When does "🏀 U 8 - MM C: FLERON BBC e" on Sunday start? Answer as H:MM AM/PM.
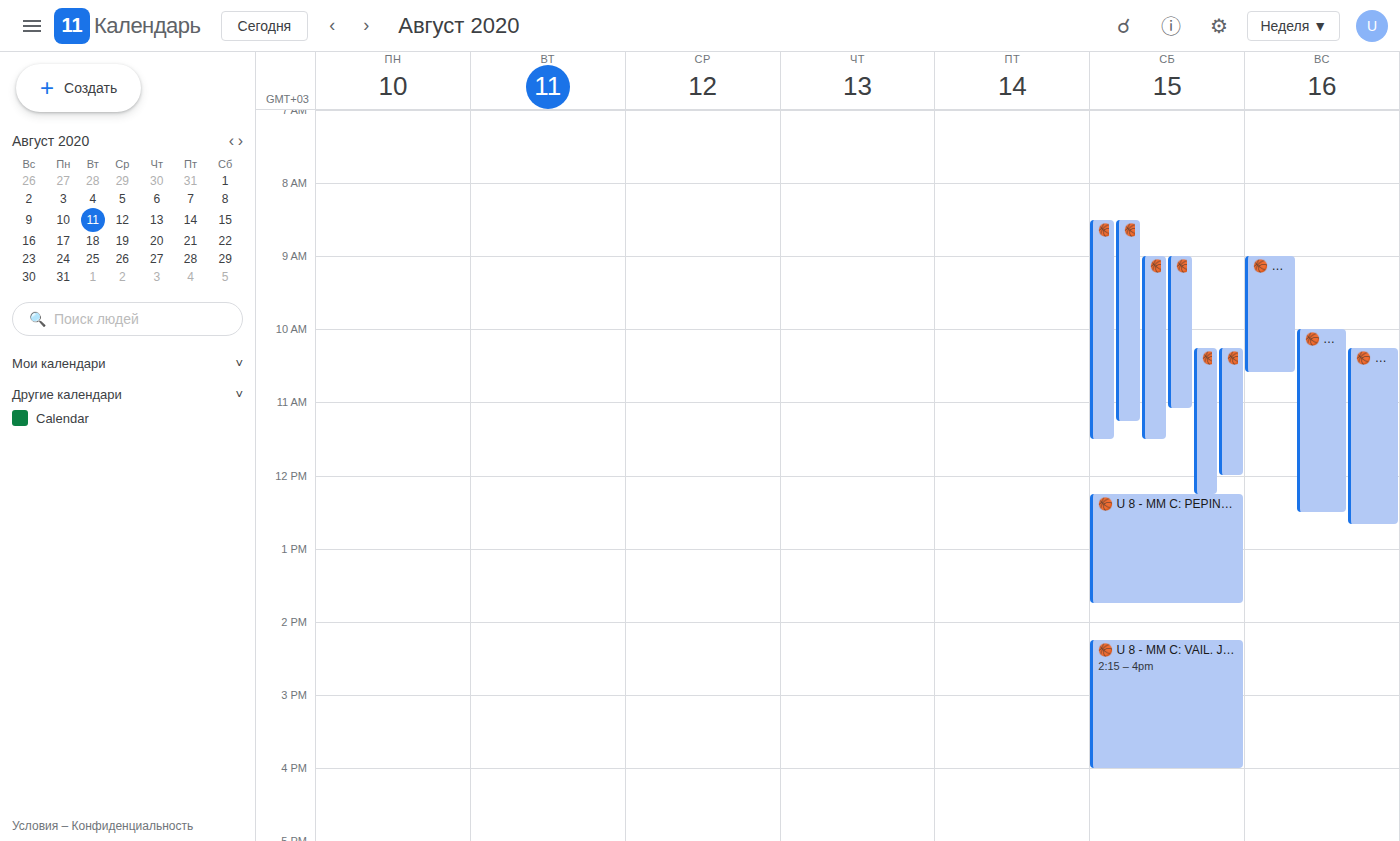
10:00 AM